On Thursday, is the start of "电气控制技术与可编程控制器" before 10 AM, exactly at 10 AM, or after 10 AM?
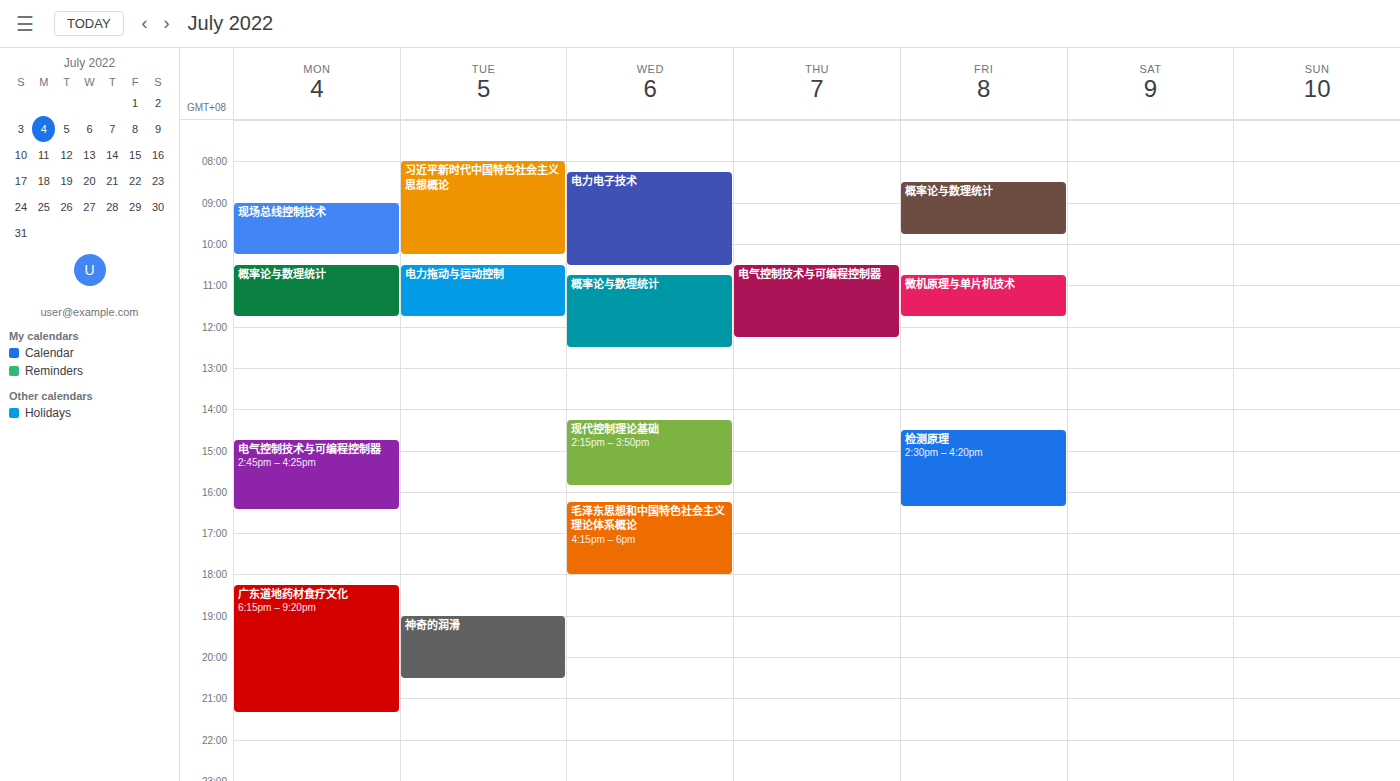
10:30 AM -- after 10 AM, 30 minutes below the 10 AM line.